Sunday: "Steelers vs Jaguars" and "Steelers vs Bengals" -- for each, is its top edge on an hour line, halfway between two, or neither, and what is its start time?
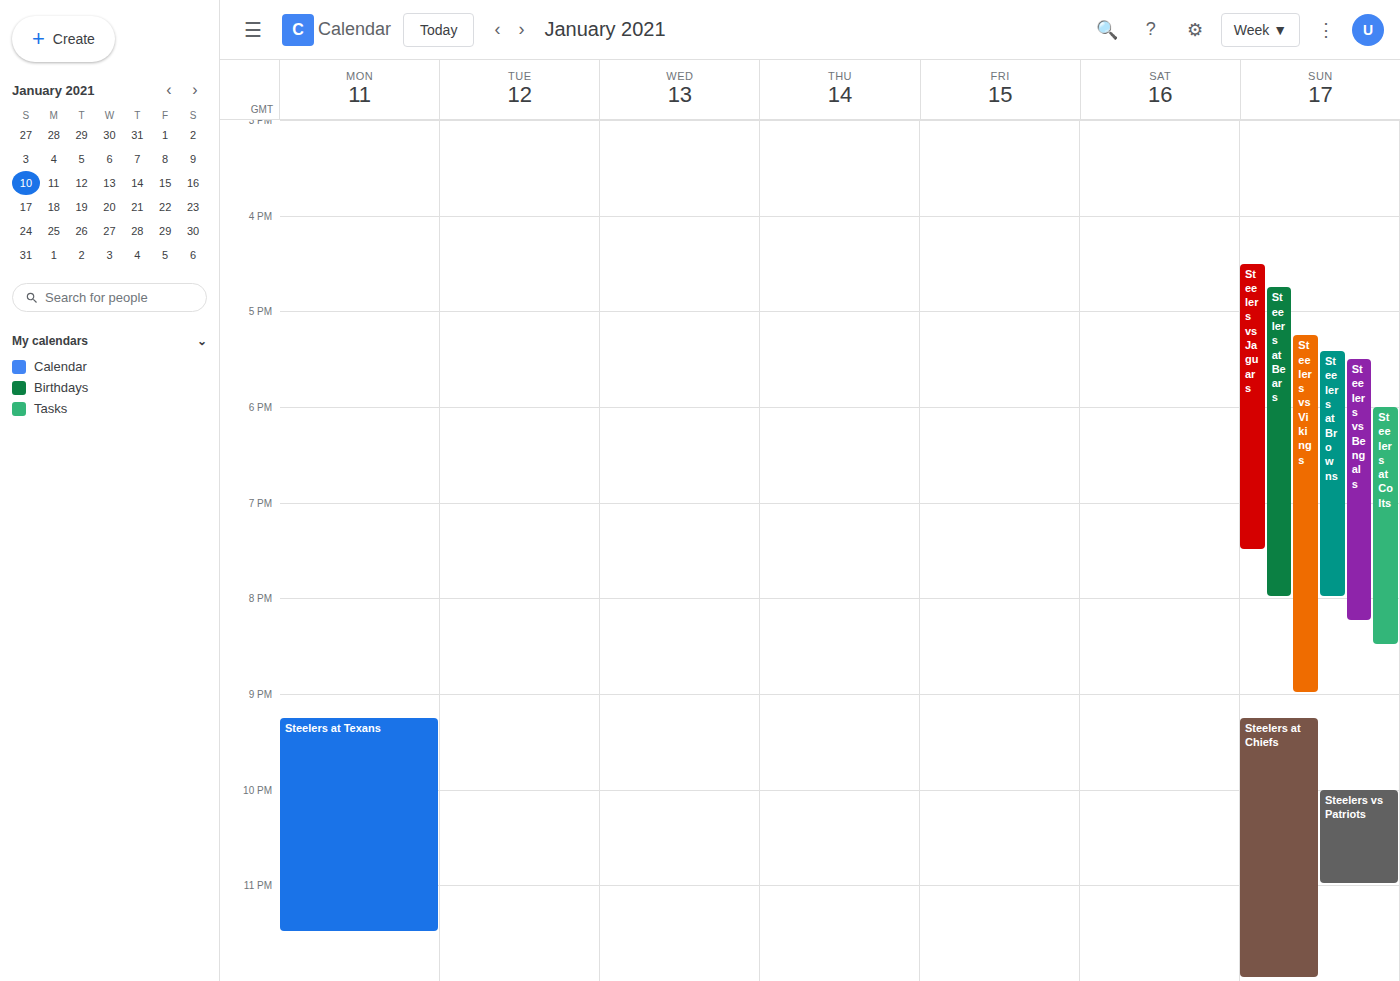
"Steelers vs Jaguars": 4:30 PM, halfway between the 4 PM and 5 PM lines. "Steelers vs Bengals": 5:30 PM, halfway between the 5 PM and 6 PM lines.